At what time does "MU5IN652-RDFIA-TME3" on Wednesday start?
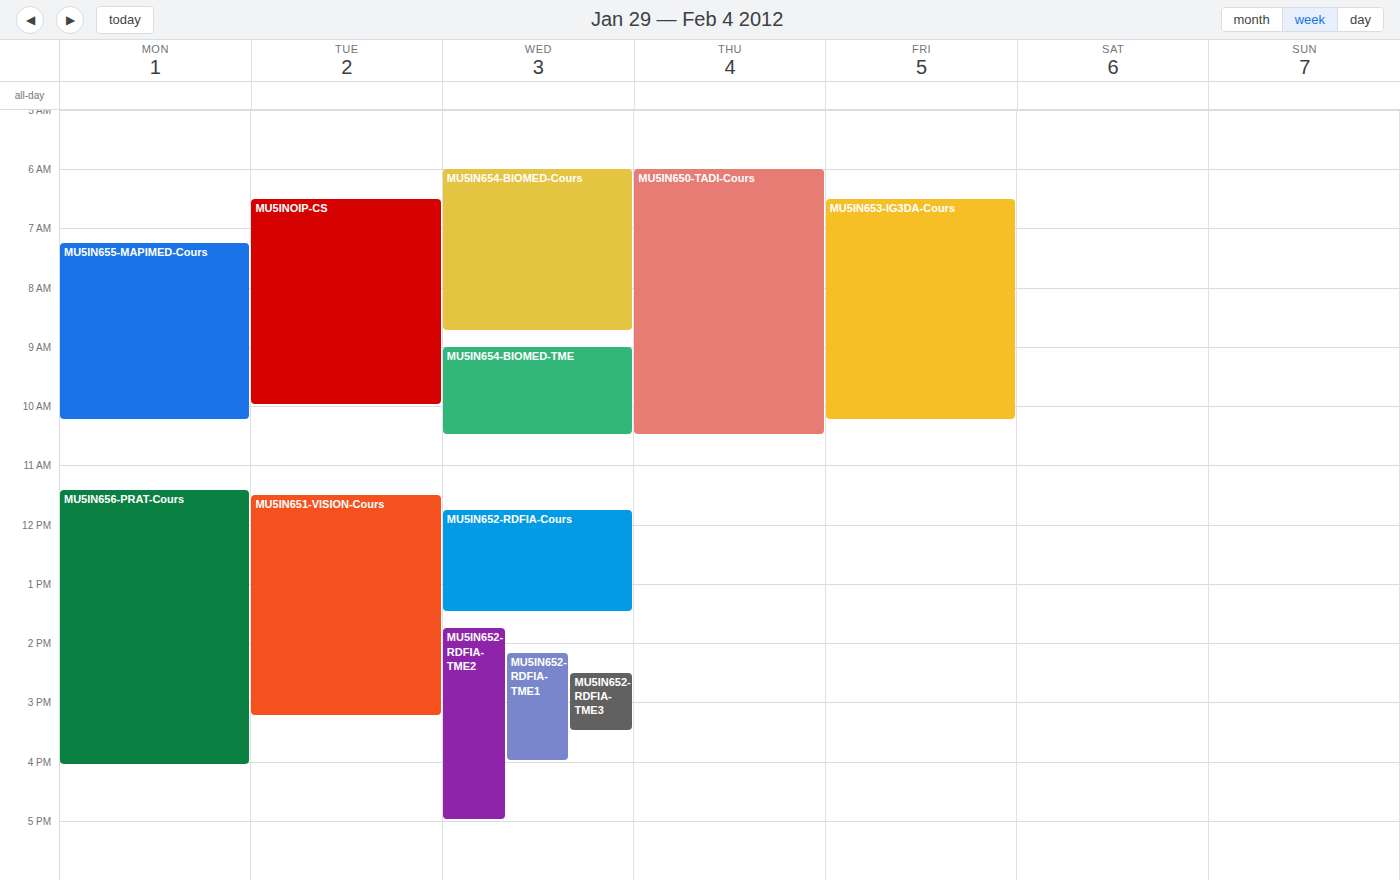
2:30 PM